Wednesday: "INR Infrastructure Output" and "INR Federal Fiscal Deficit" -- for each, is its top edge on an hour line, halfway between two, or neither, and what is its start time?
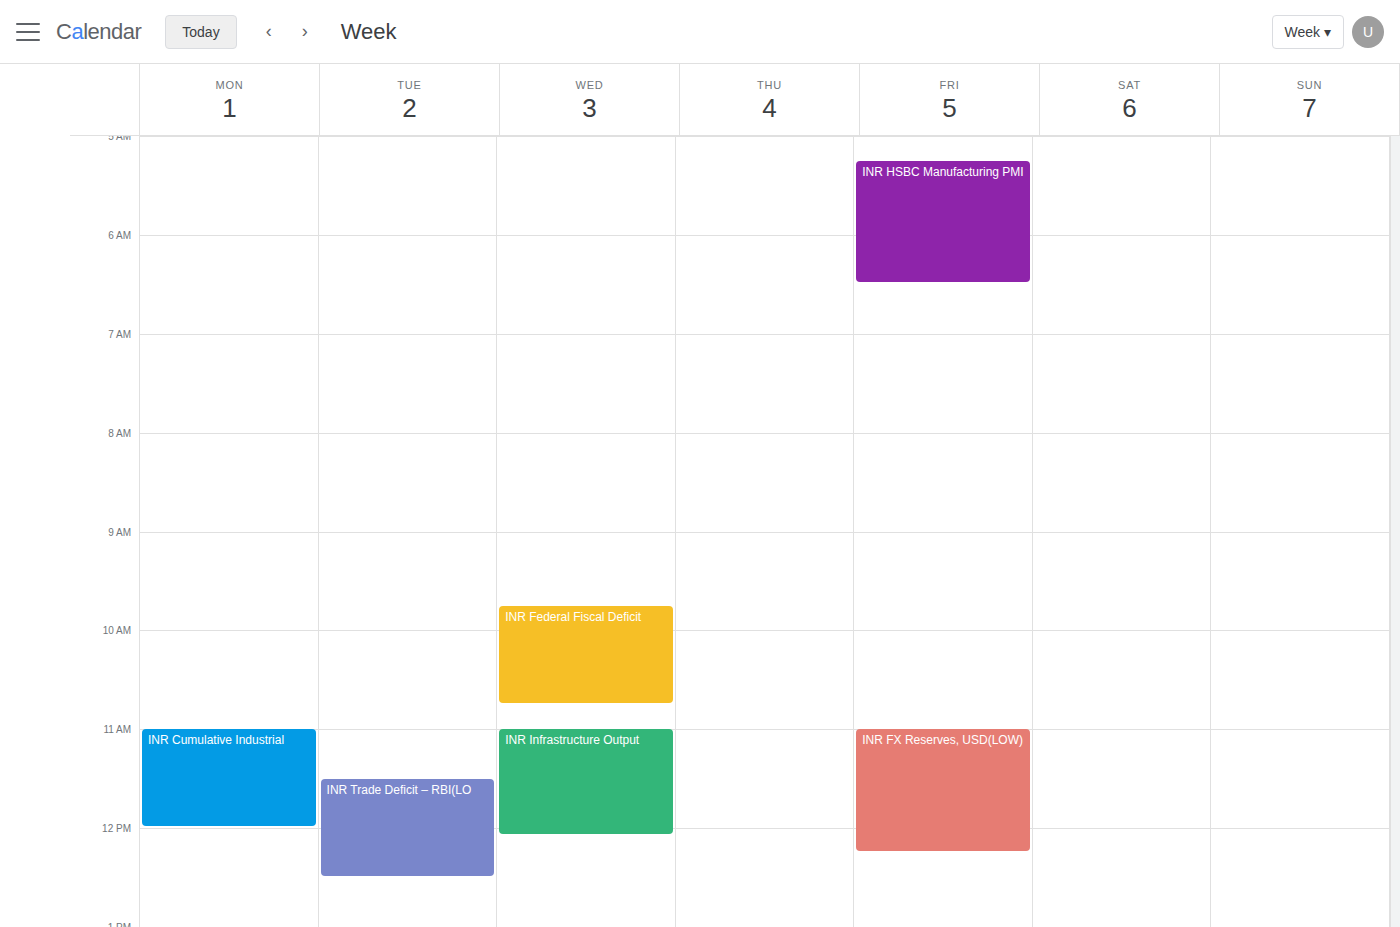
"INR Infrastructure Output": 11:00 AM, exactly on the 11 AM line. "INR Federal Fiscal Deficit": 9:45 AM, neither: three quarters of the way from the 9 AM line to the 10 AM line.